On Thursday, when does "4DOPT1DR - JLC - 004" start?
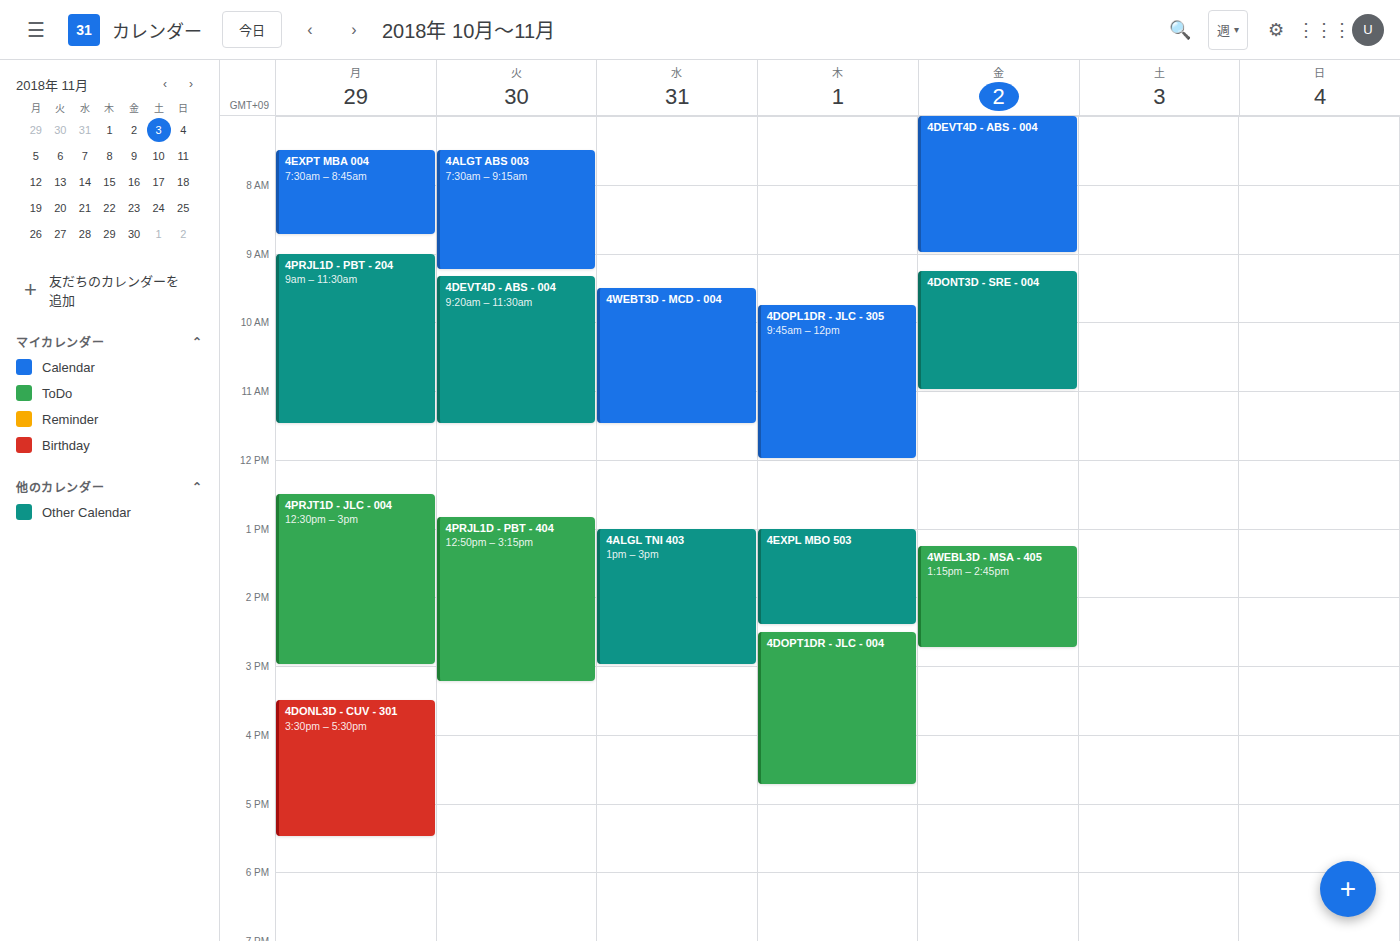
2:30 PM